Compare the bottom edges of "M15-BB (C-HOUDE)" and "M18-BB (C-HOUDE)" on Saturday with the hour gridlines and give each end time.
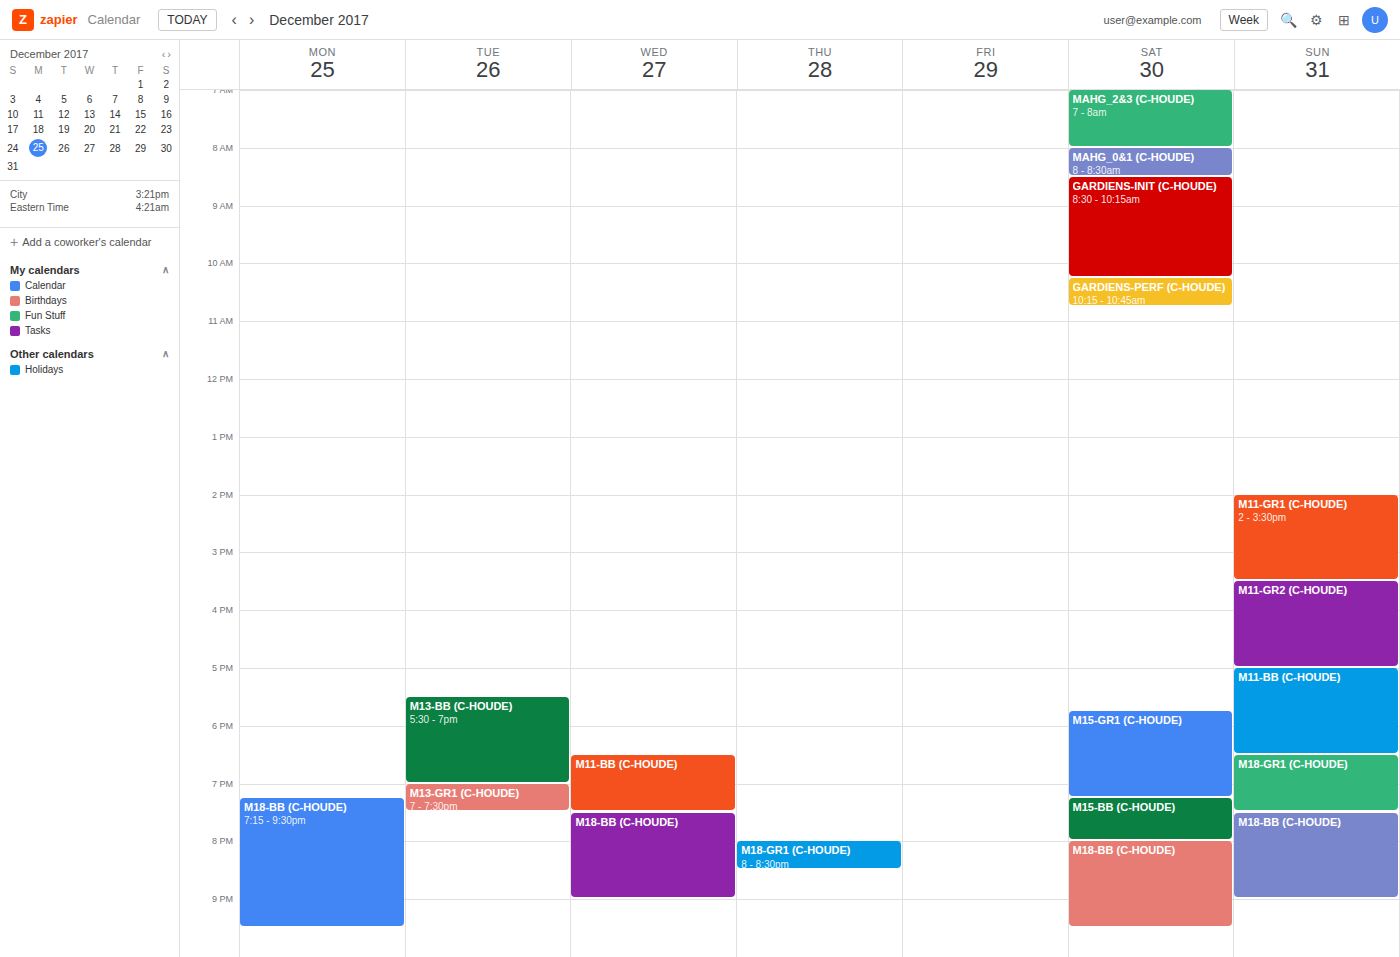
"M15-BB (C-HOUDE)": 8:00 PM, exactly on the 8 PM line. "M18-BB (C-HOUDE)": 9:30 PM, halfway between the 9 PM and 10 PM lines.